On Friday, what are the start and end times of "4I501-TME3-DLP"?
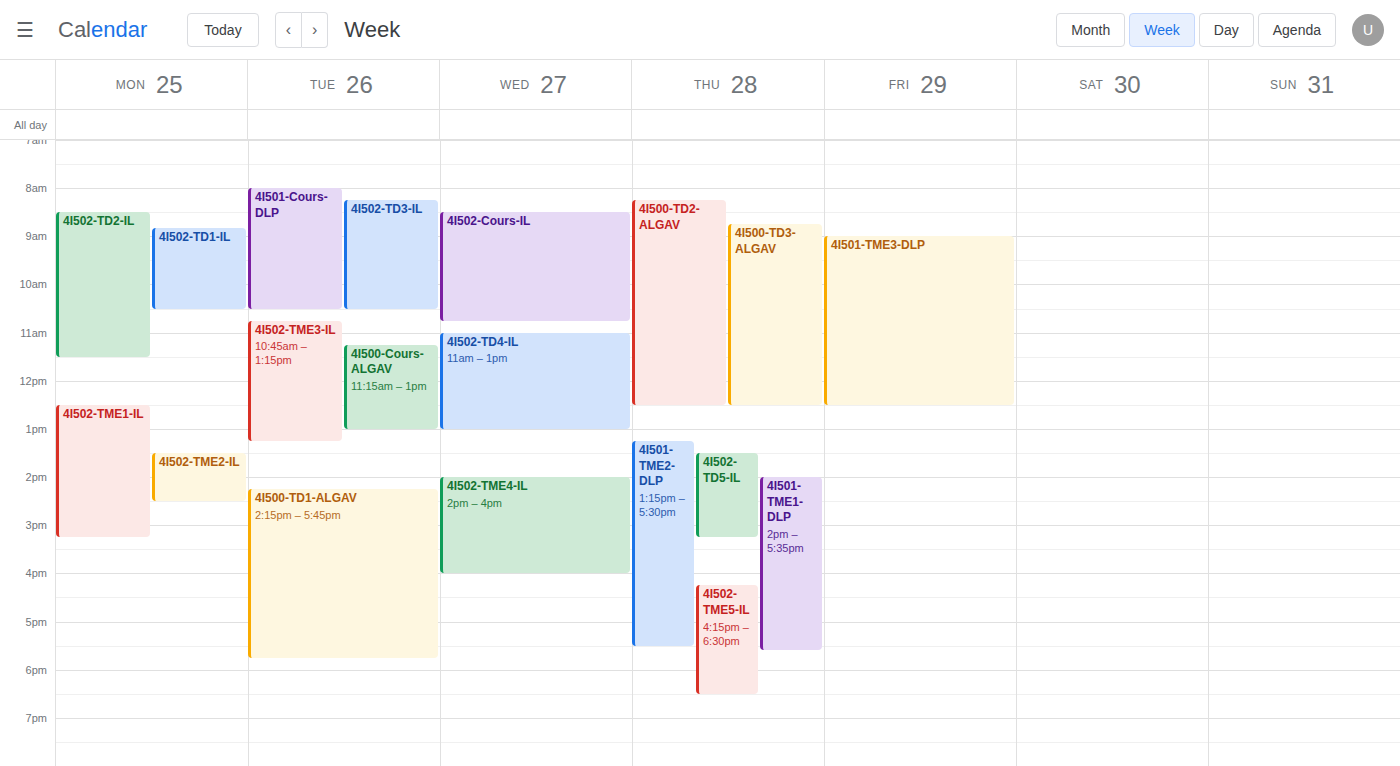
9:00 AM to 12:30 PM